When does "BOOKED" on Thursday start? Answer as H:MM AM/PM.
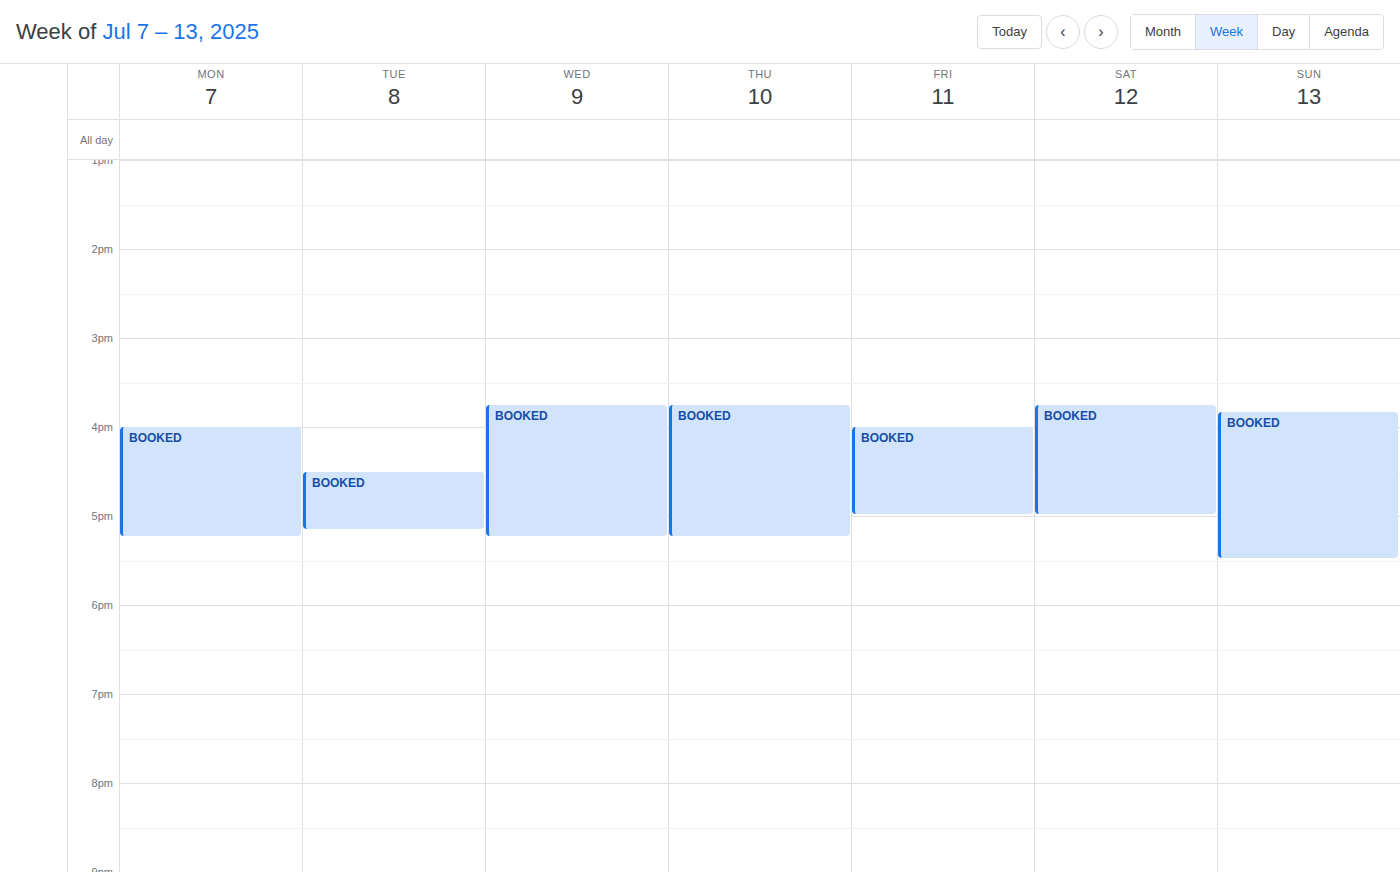
3:45 PM